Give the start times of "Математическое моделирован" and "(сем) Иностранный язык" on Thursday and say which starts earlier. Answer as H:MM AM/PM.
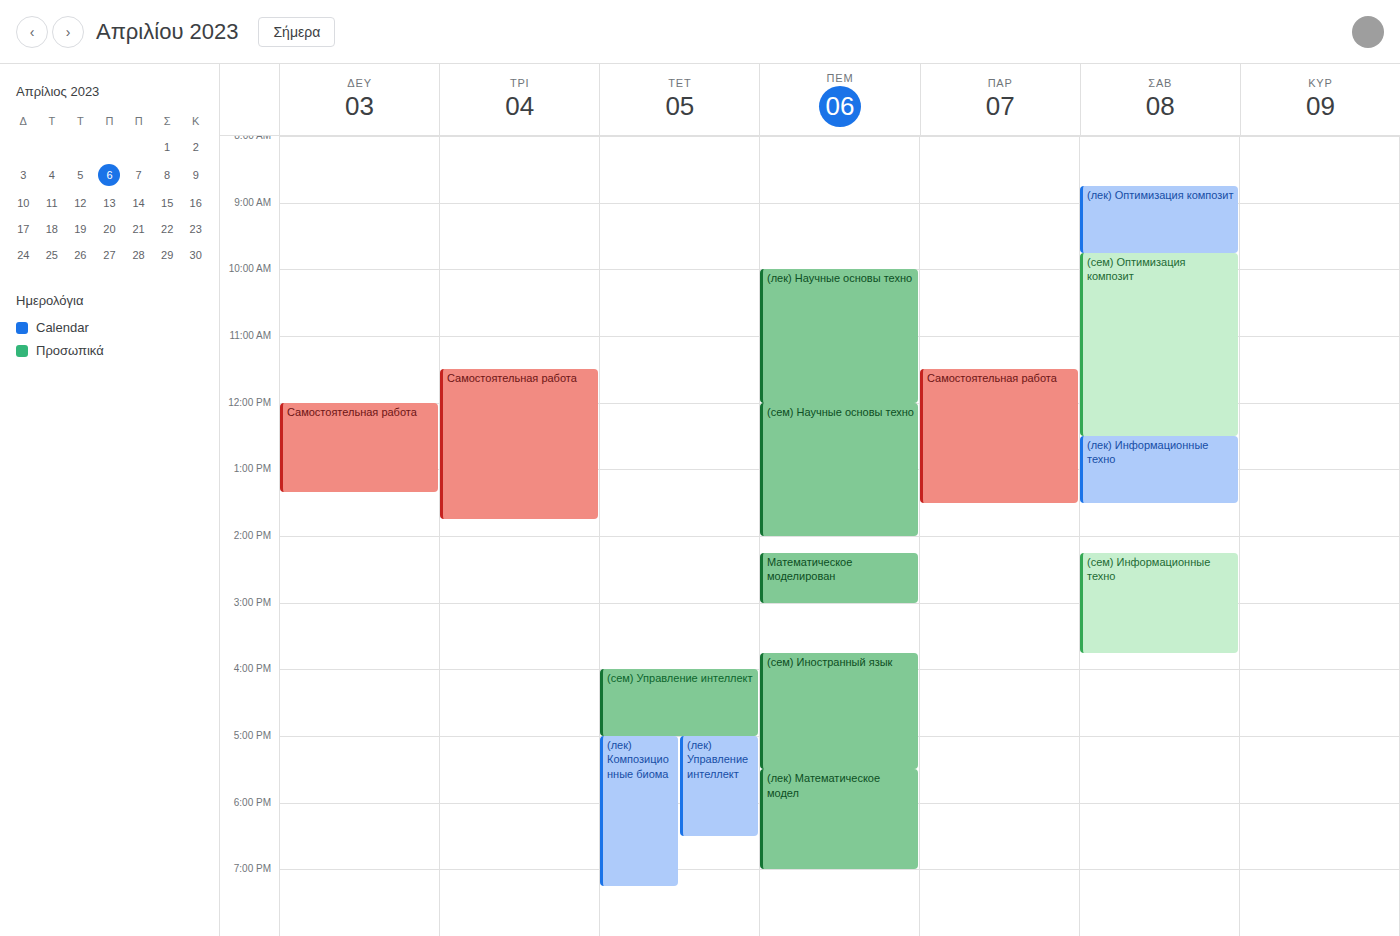
"Математическое моделирован" 2:15 PM; "(сем) Иностранный язык" 3:45 PM.